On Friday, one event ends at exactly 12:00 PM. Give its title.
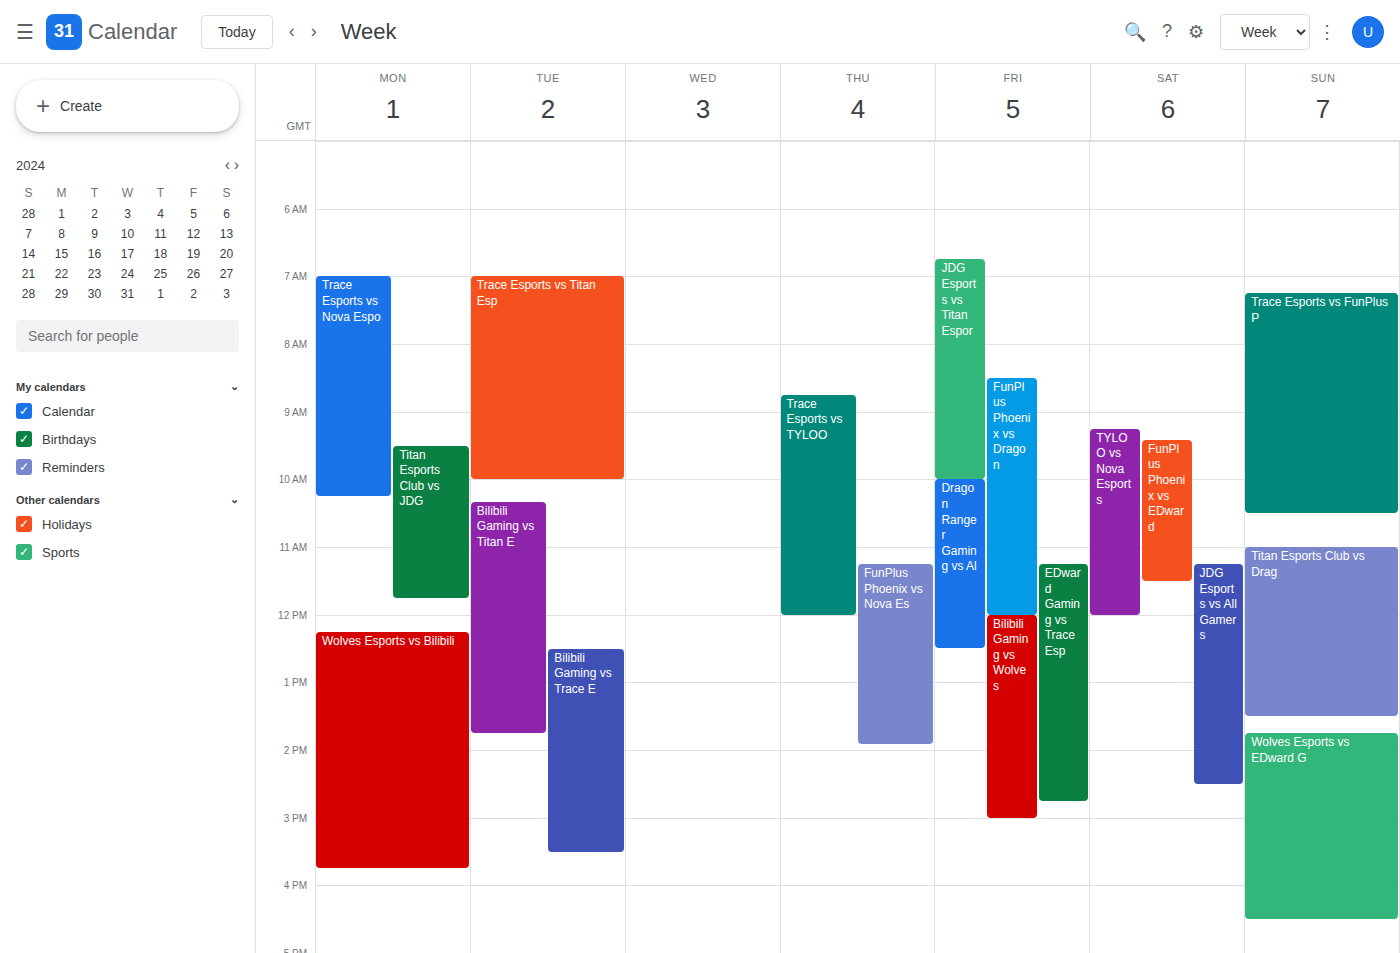
"FunPlus Phoenix vs Dragon"